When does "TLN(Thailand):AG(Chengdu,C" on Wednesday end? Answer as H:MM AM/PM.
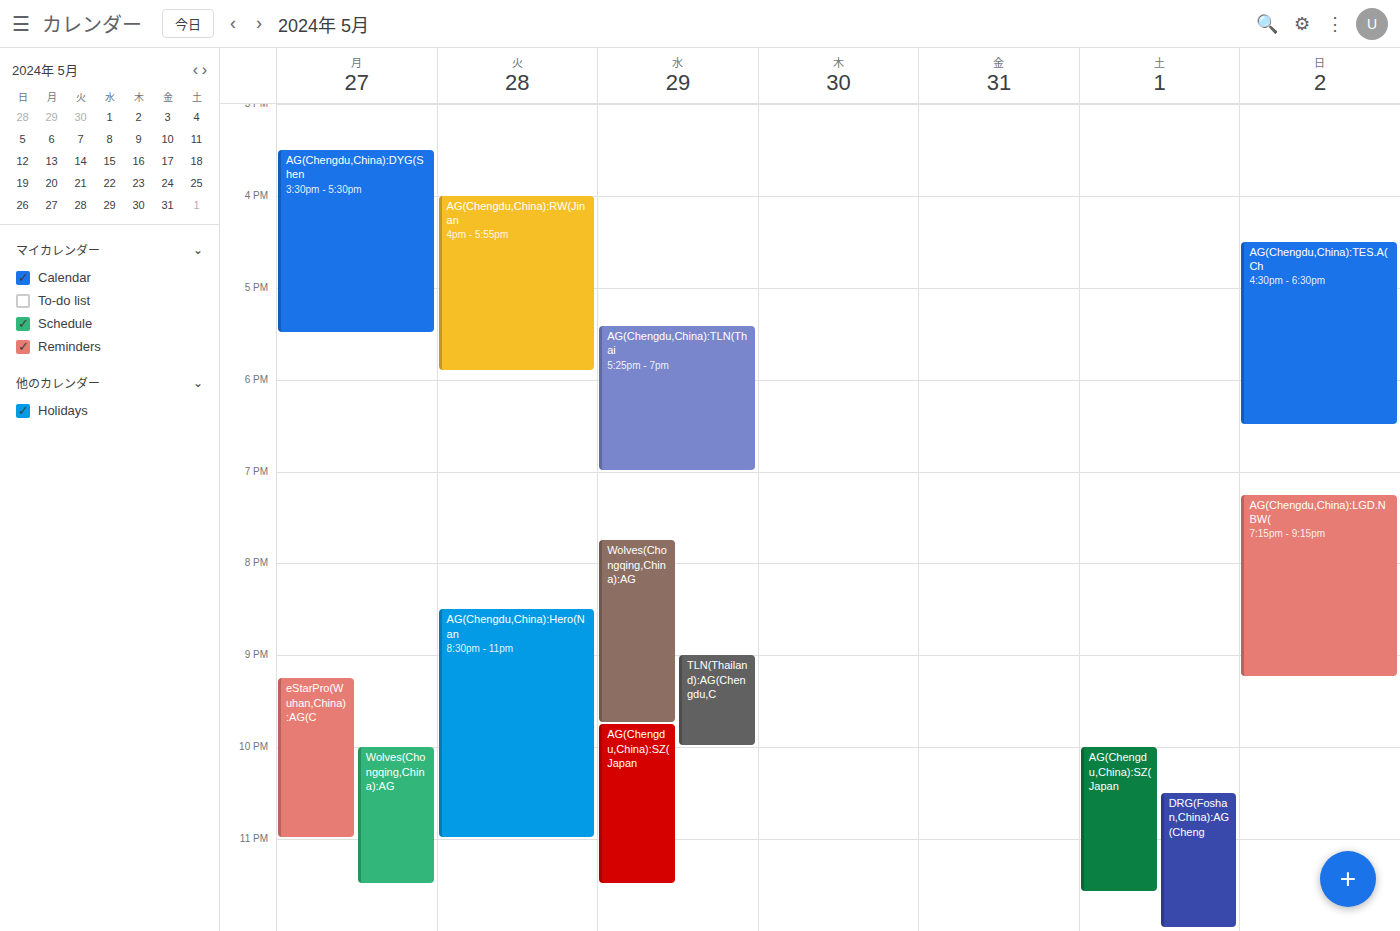
10:00 PM